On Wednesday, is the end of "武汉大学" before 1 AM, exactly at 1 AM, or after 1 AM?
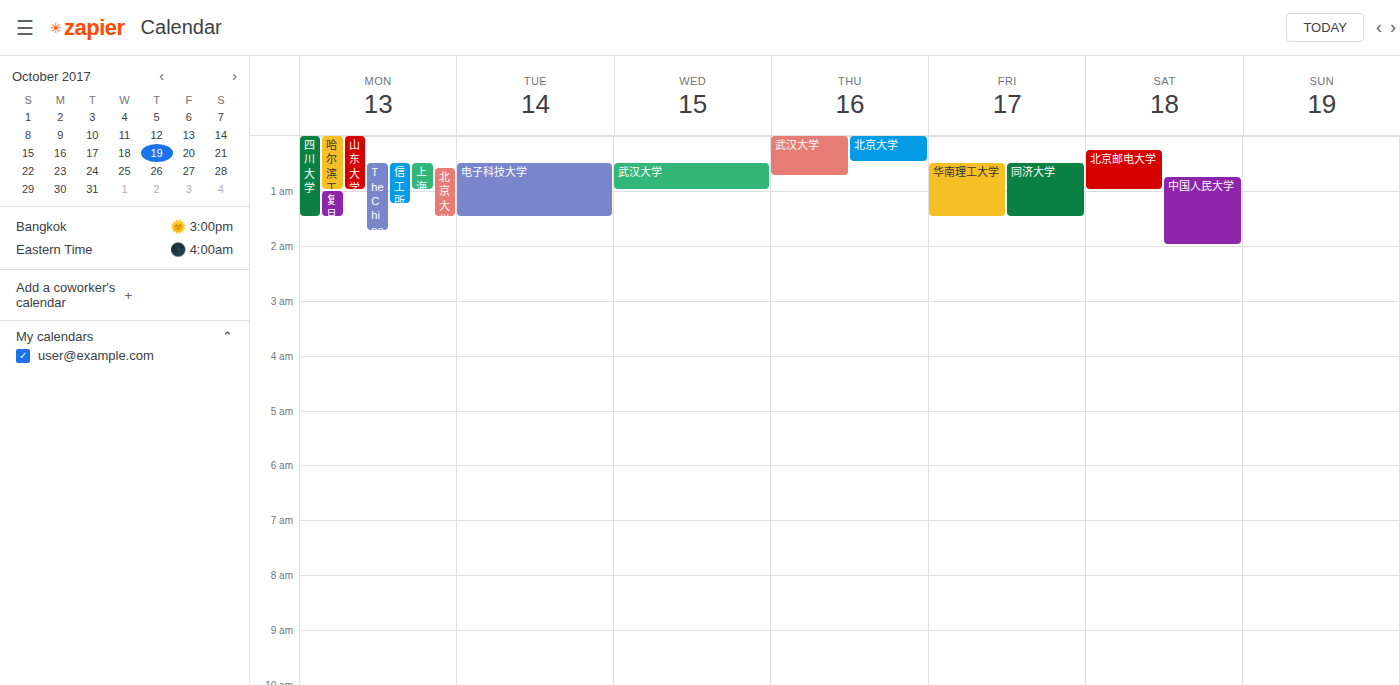
1:00 AM -- exactly at 1 AM, on the 1 AM line.